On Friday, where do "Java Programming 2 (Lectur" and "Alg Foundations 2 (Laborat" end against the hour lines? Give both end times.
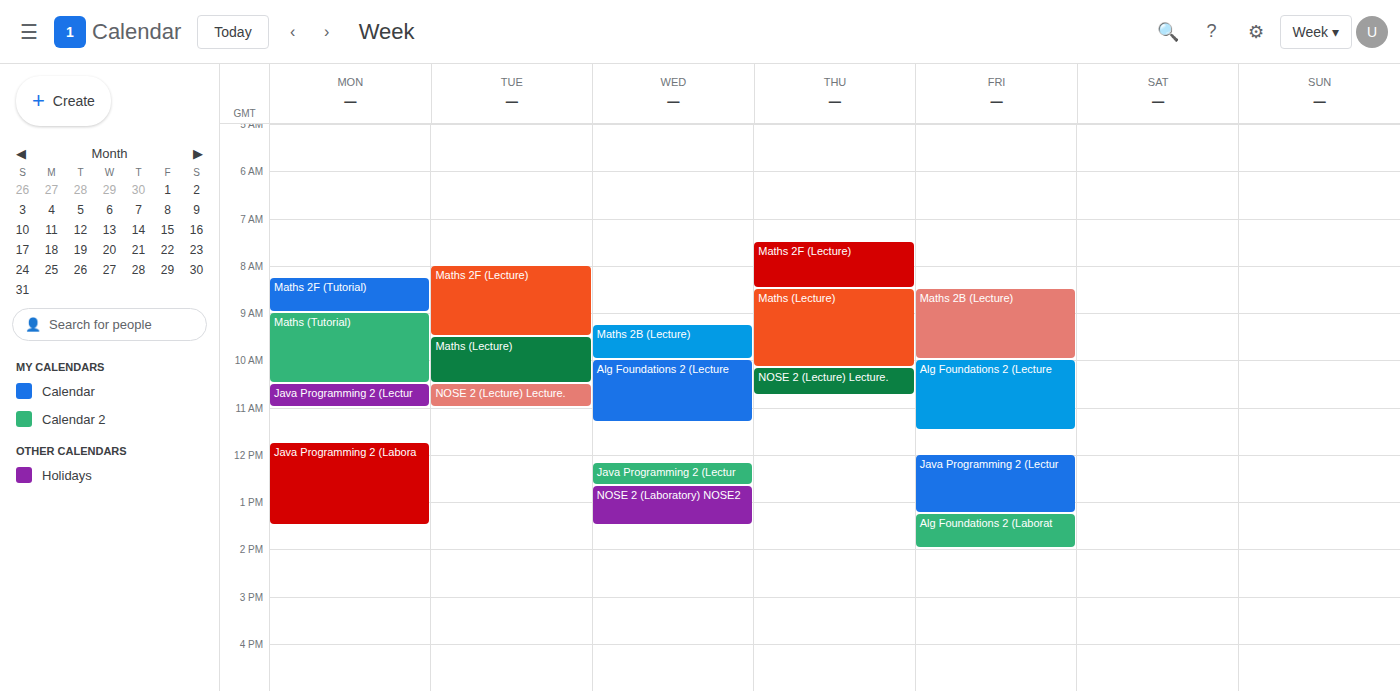
"Java Programming 2 (Lectur": 1:15 PM, neither: a quarter of the way from the 1 PM line to the 2 PM line. "Alg Foundations 2 (Laborat": 2:00 PM, exactly on the 2 PM line.